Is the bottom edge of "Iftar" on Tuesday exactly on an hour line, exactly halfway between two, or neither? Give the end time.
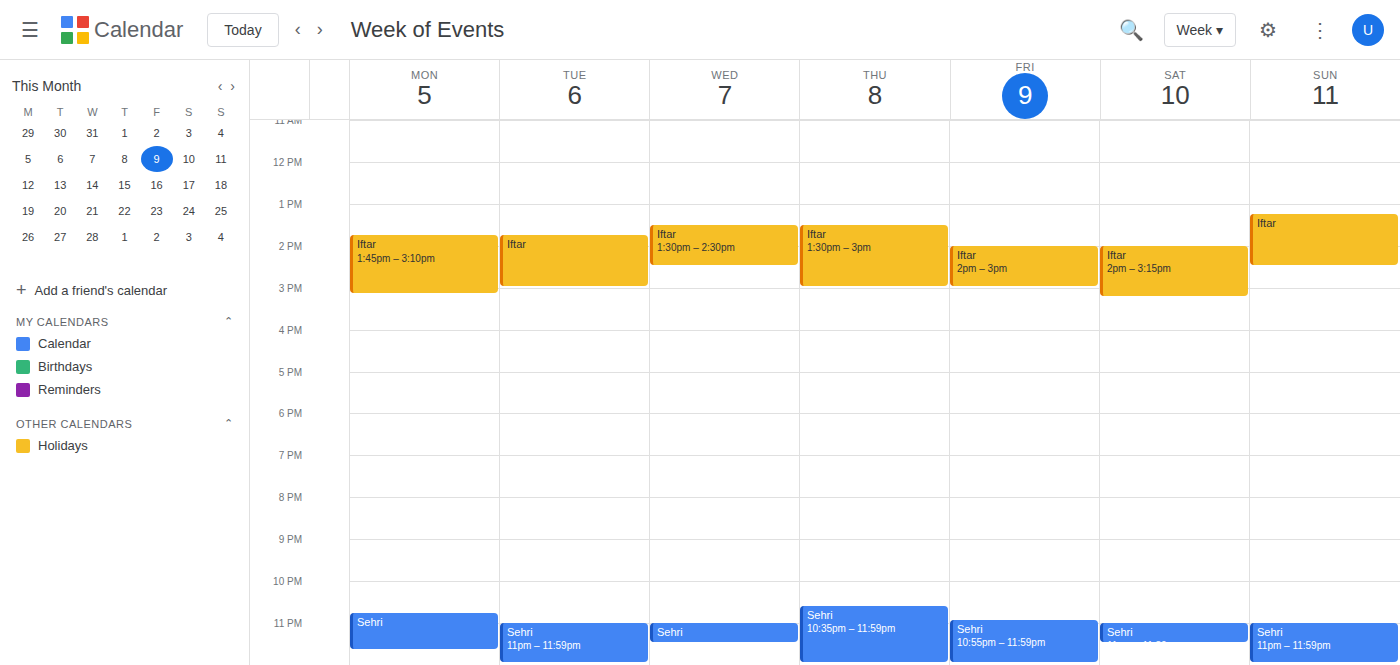
3:00 PM -- exactly on the 3 PM line.